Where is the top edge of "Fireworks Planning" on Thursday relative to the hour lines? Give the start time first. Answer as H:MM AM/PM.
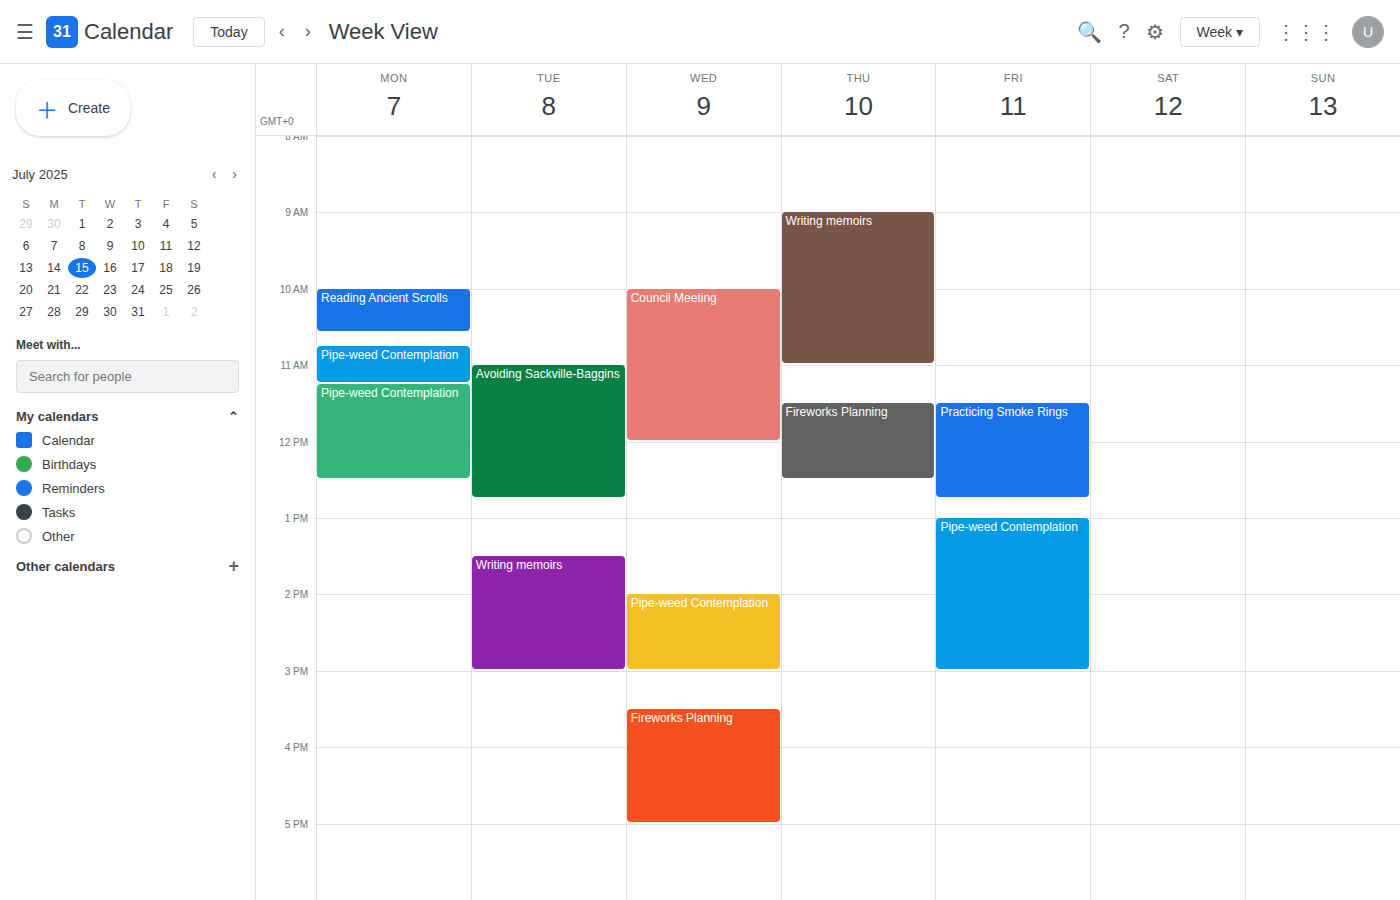
11:30 AM -- halfway between the 11 AM and 12 PM lines.